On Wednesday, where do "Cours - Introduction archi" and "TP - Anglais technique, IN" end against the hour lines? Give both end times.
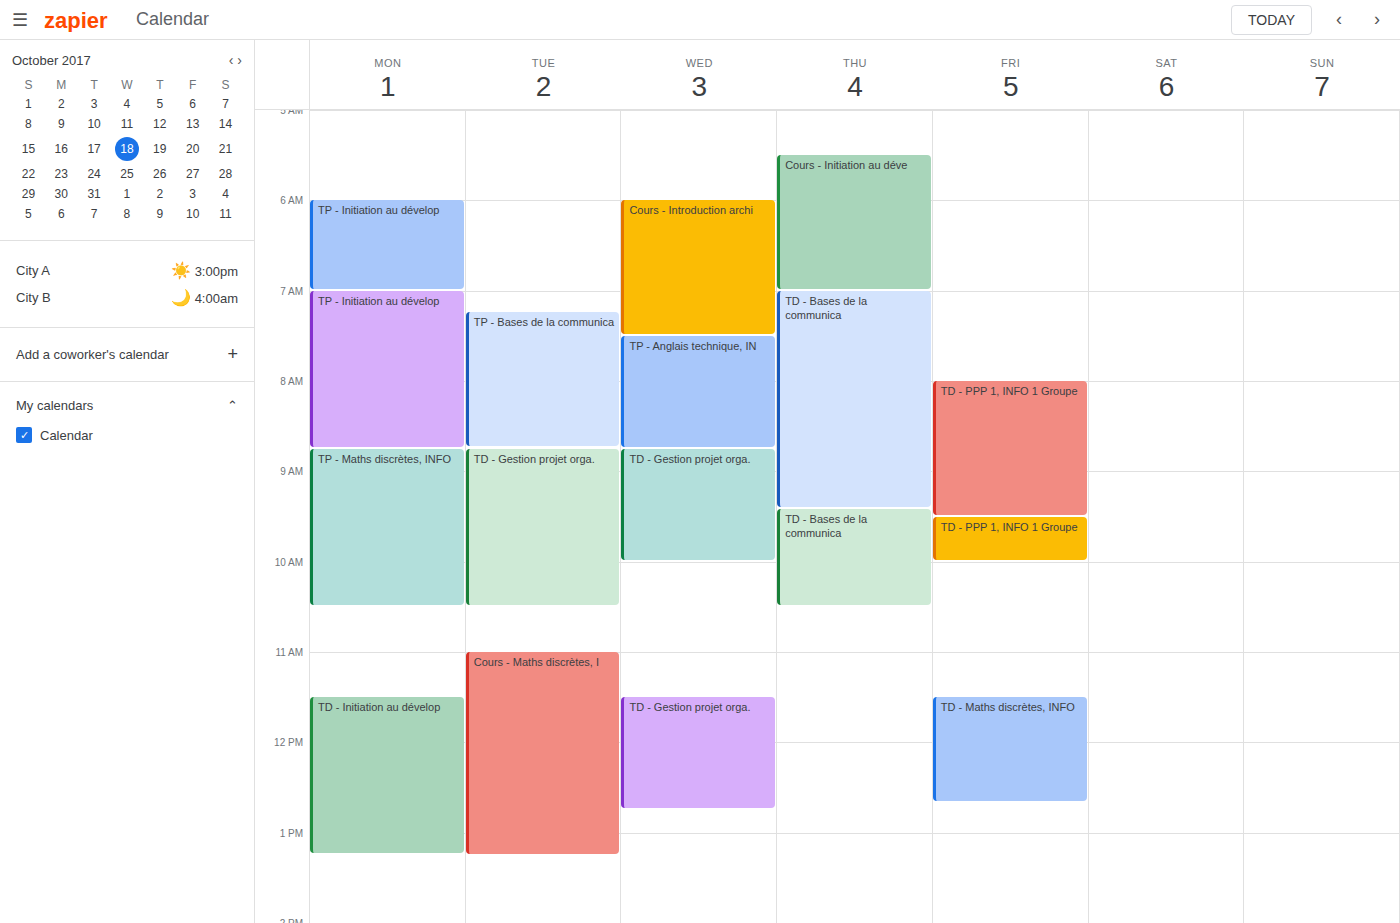
"Cours - Introduction archi": 7:30 AM, halfway between the 7 AM and 8 AM lines. "TP - Anglais technique, IN": 8:45 AM, neither: three quarters of the way from the 8 AM line to the 9 AM line.